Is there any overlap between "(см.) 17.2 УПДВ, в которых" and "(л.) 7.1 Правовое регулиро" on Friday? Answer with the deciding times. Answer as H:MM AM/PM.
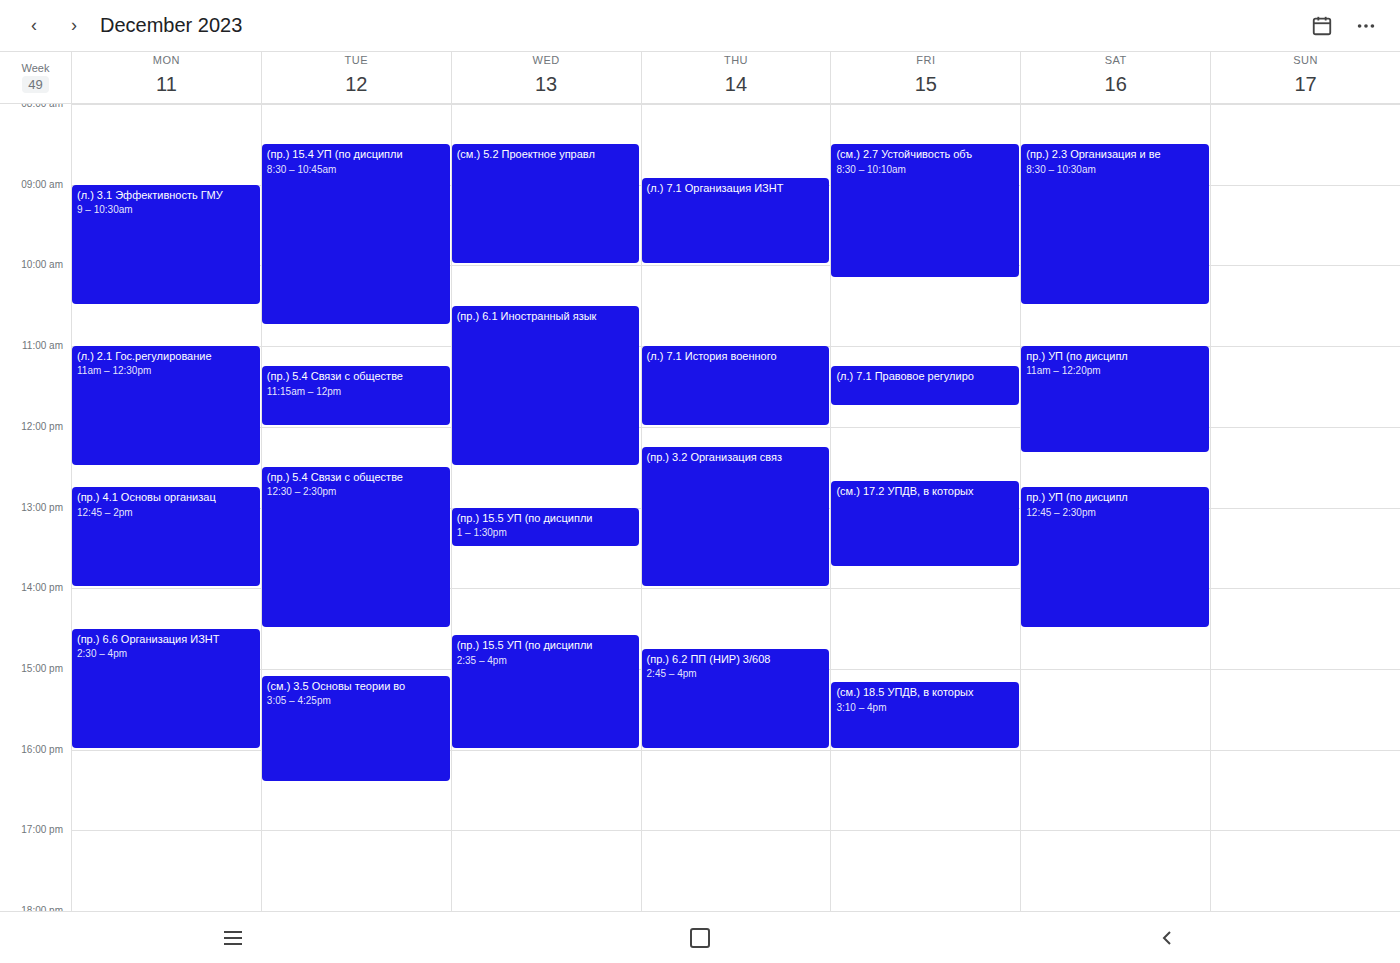
"(л.) 7.1 Правовое регулиро" ends at 11:45 AM and "(см.) 17.2 УПДВ, в которых" starts at 12:40 PM -- no overlap.